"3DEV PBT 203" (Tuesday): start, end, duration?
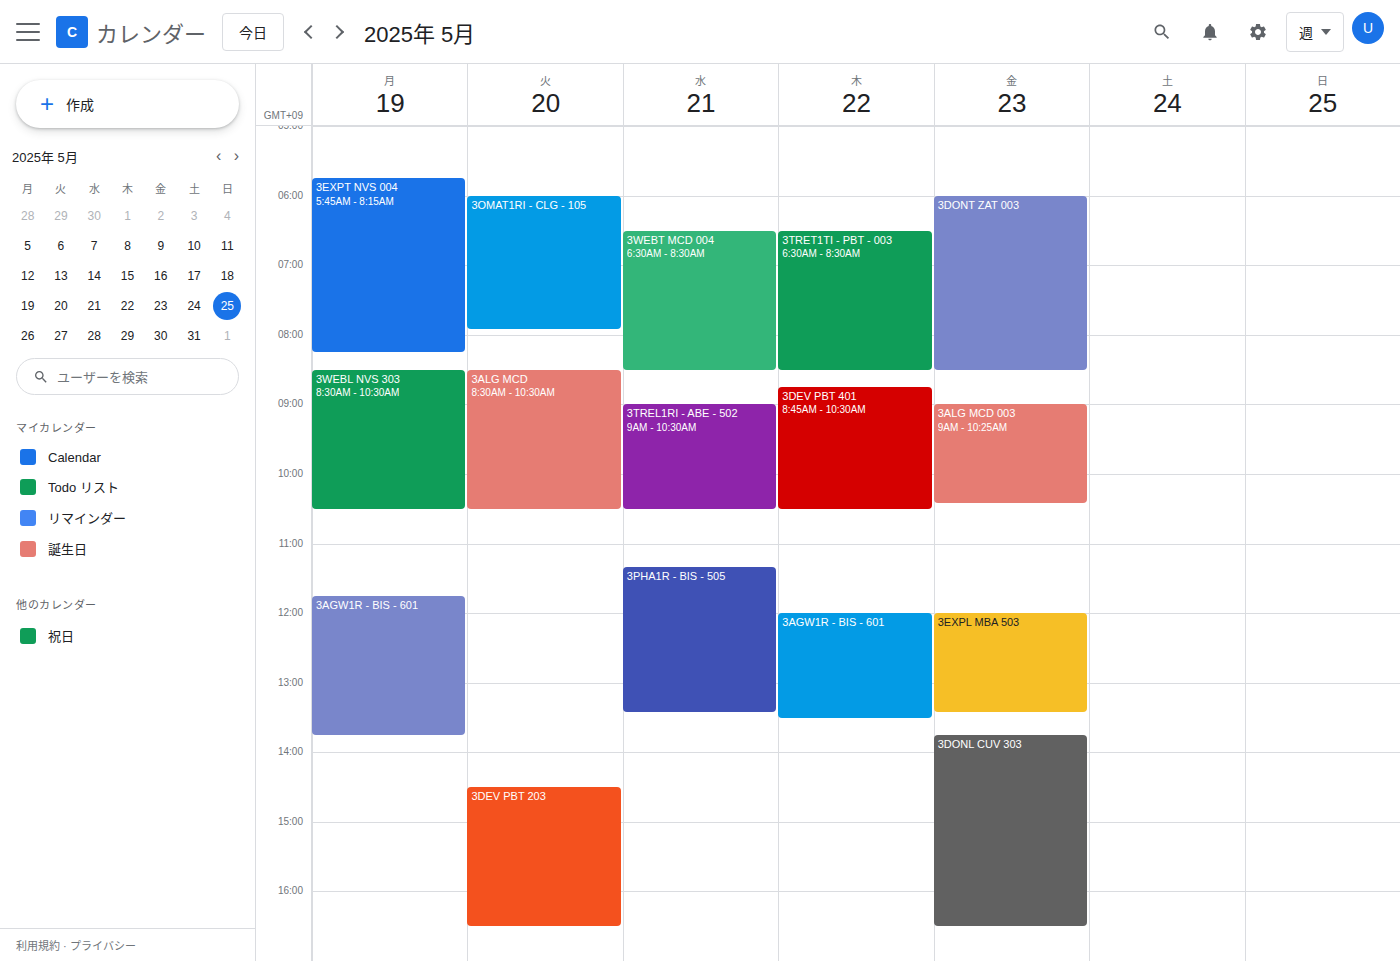
2:30 PM to 4:30 PM, 2 hours